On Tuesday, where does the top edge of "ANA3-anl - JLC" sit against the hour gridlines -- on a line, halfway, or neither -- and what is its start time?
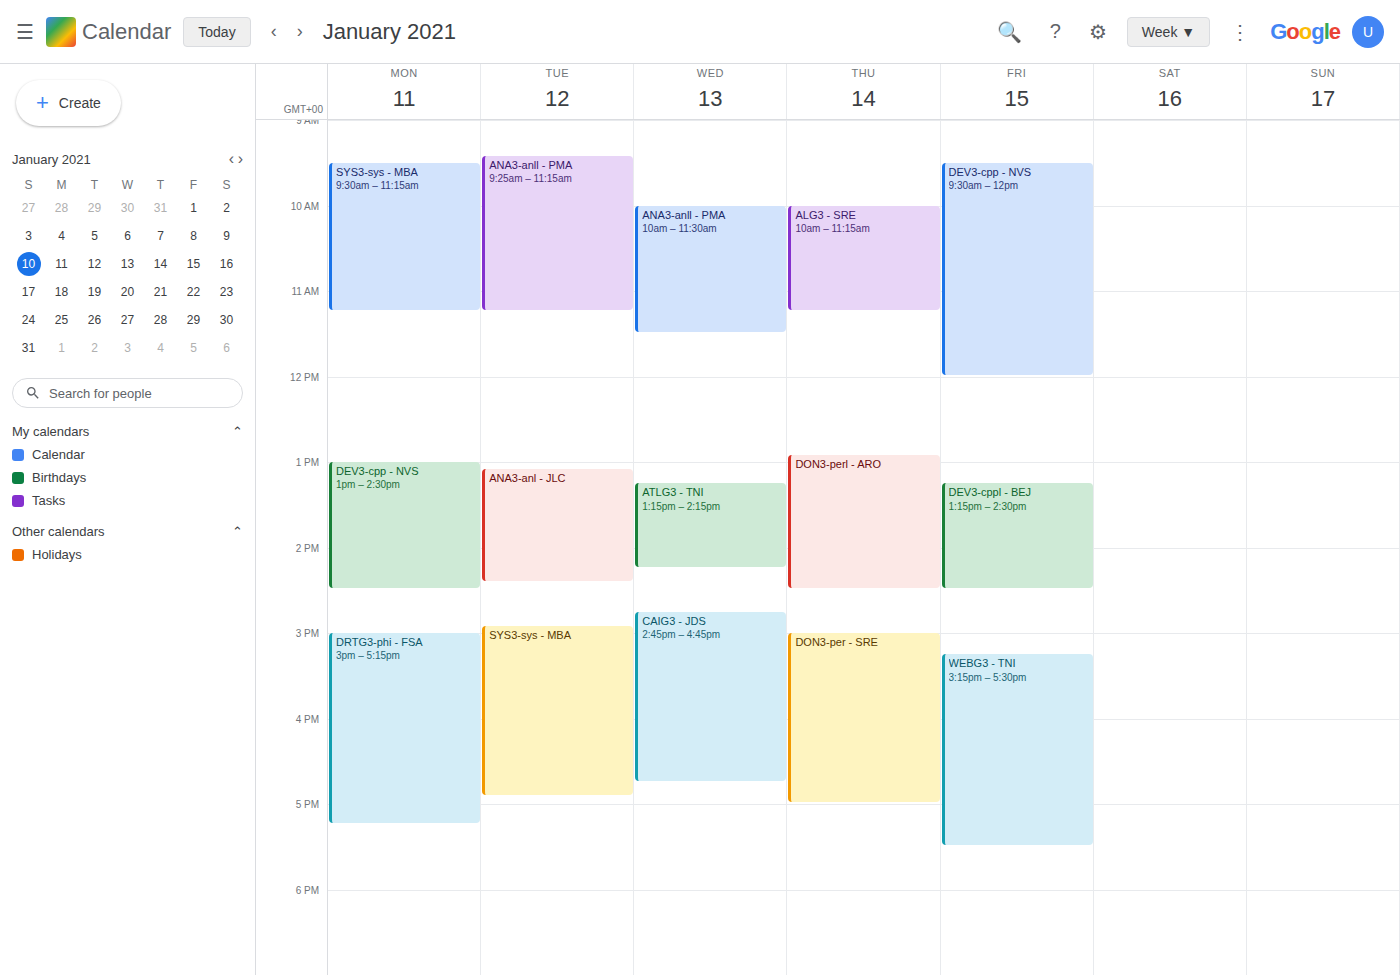
13:05 -- neither: 5 minutes below the 13:00 line and 55 minutes above the 14:00 line.